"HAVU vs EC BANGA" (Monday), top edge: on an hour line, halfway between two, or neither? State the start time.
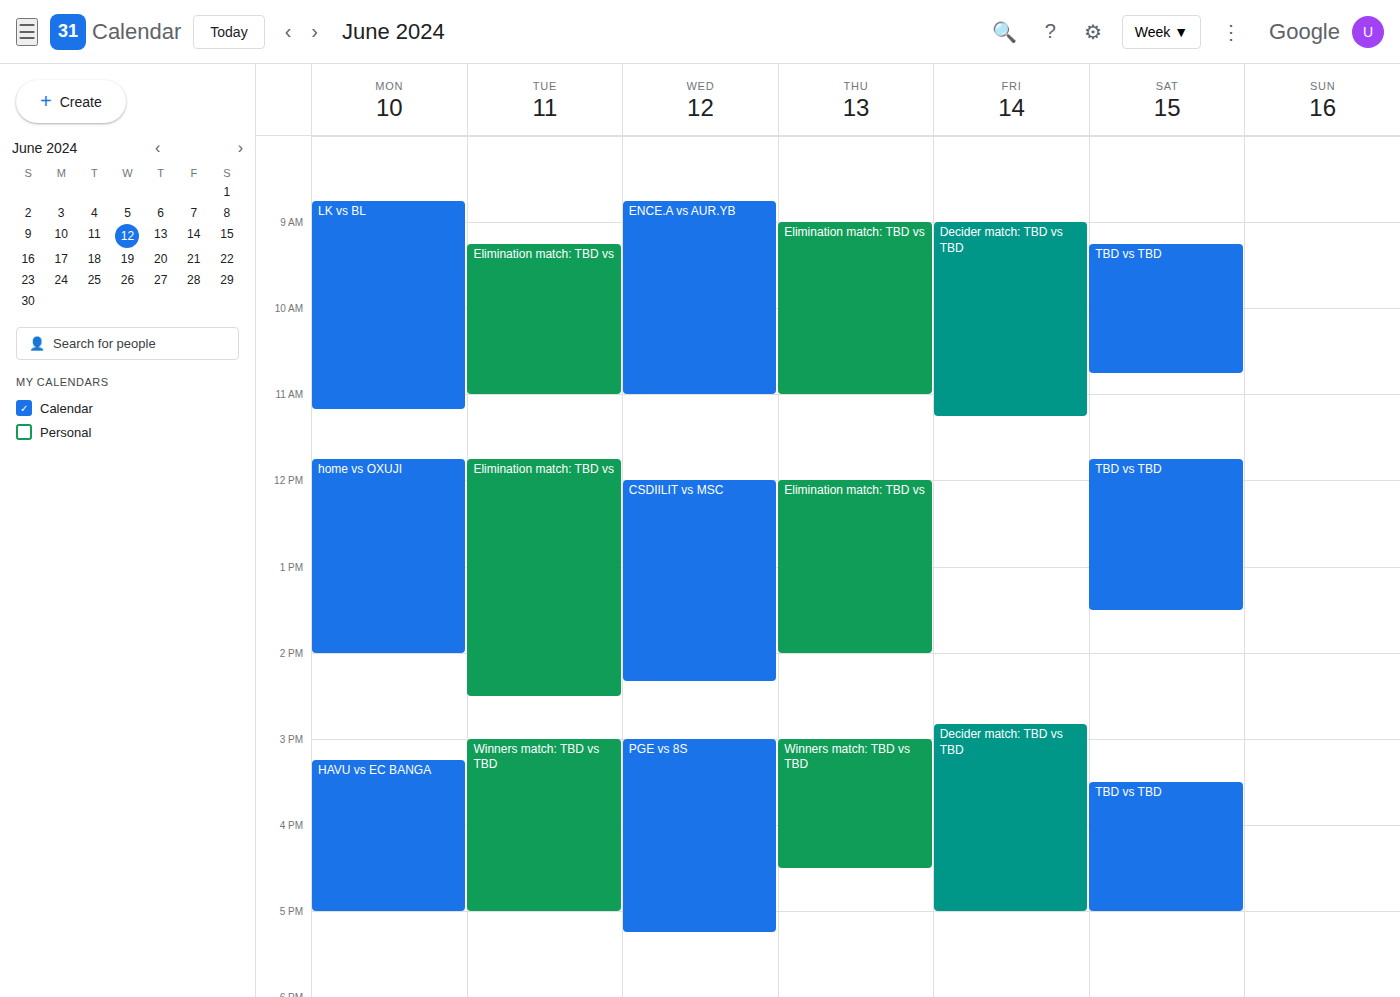
15:15 -- neither: a quarter of the way from the 15:00 line to the 16:00 line.